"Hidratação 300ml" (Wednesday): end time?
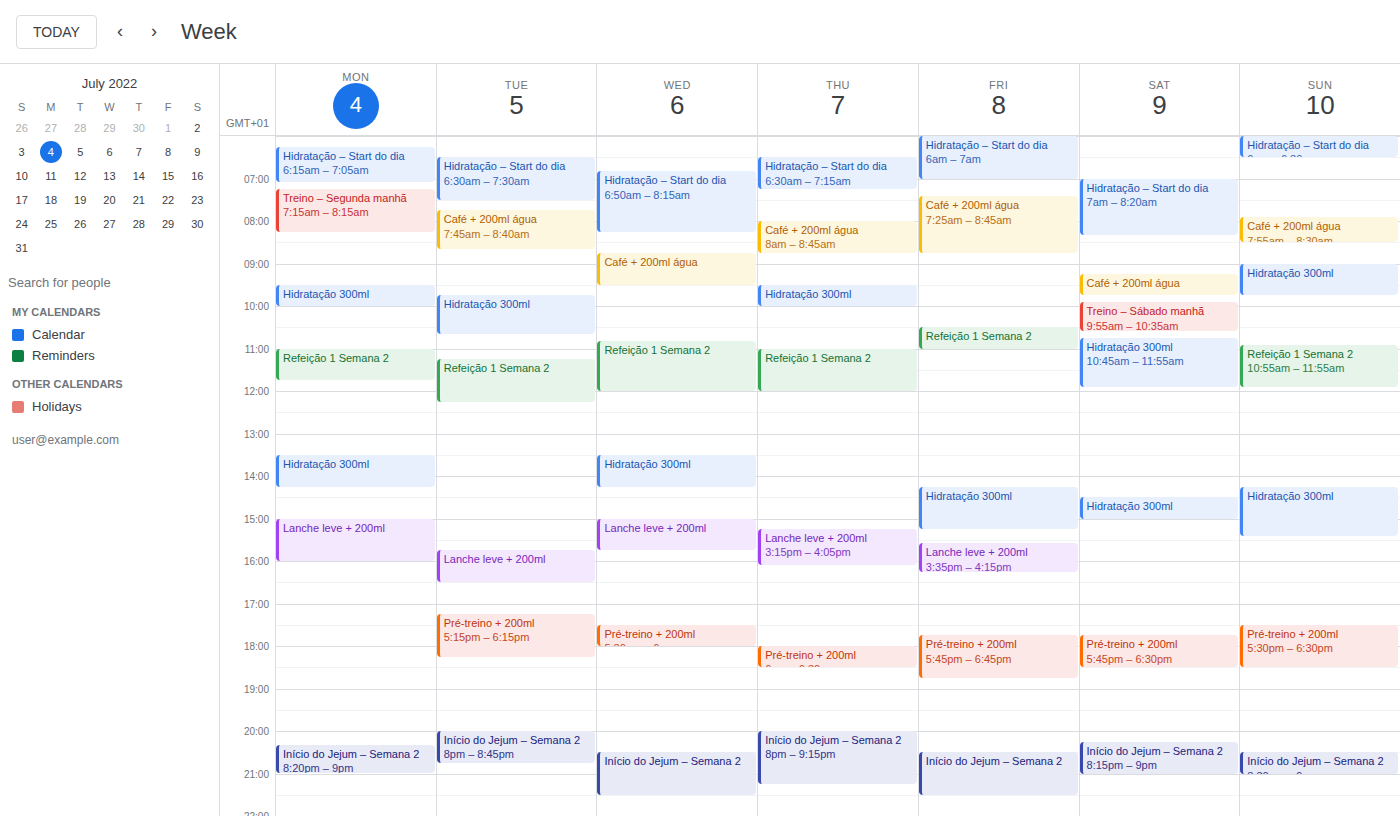
2:15 PM